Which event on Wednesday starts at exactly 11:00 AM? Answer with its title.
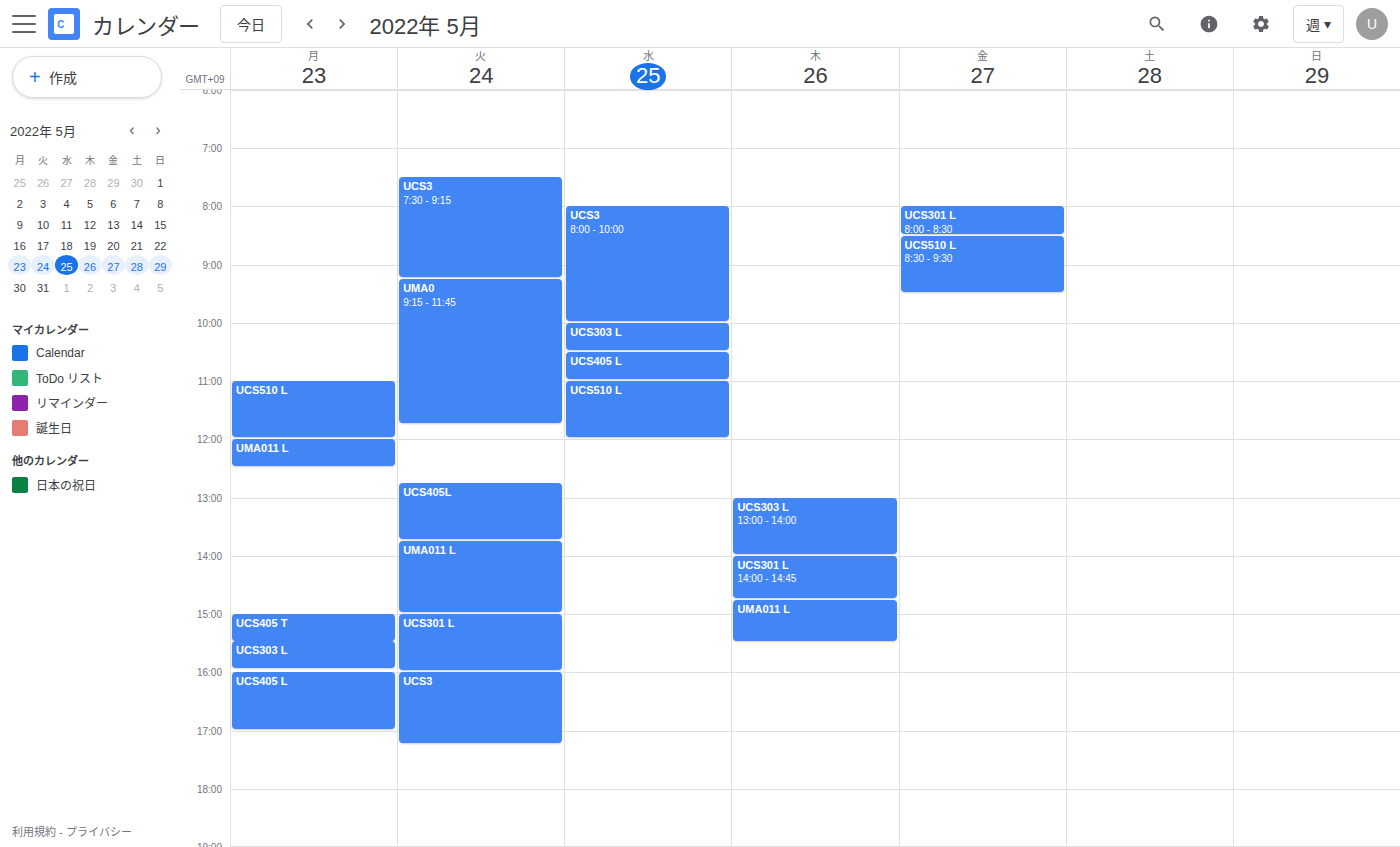
"UCS510 L"